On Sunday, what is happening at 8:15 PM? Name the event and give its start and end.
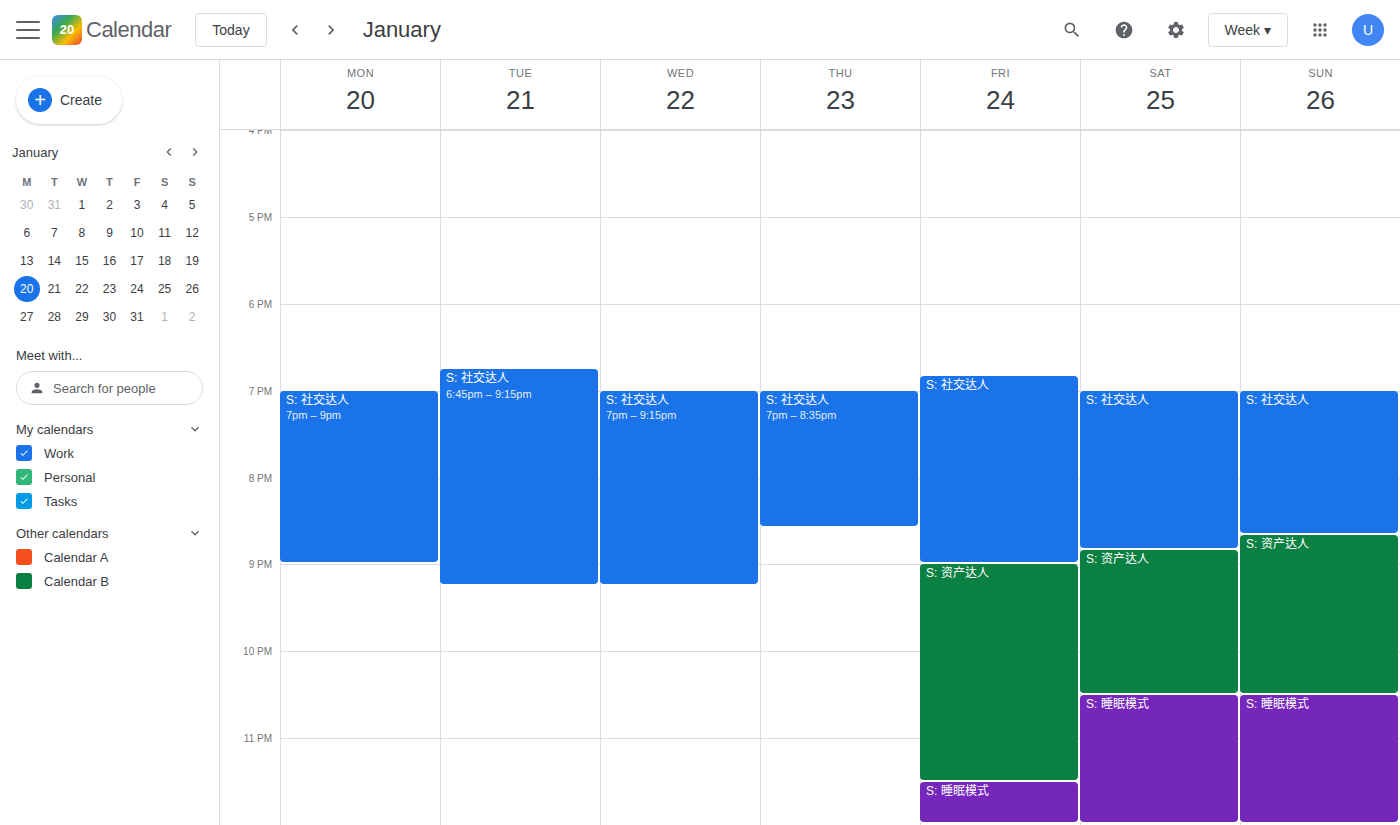
"S: 社交达人", 7:00 PM to 8:40 PM